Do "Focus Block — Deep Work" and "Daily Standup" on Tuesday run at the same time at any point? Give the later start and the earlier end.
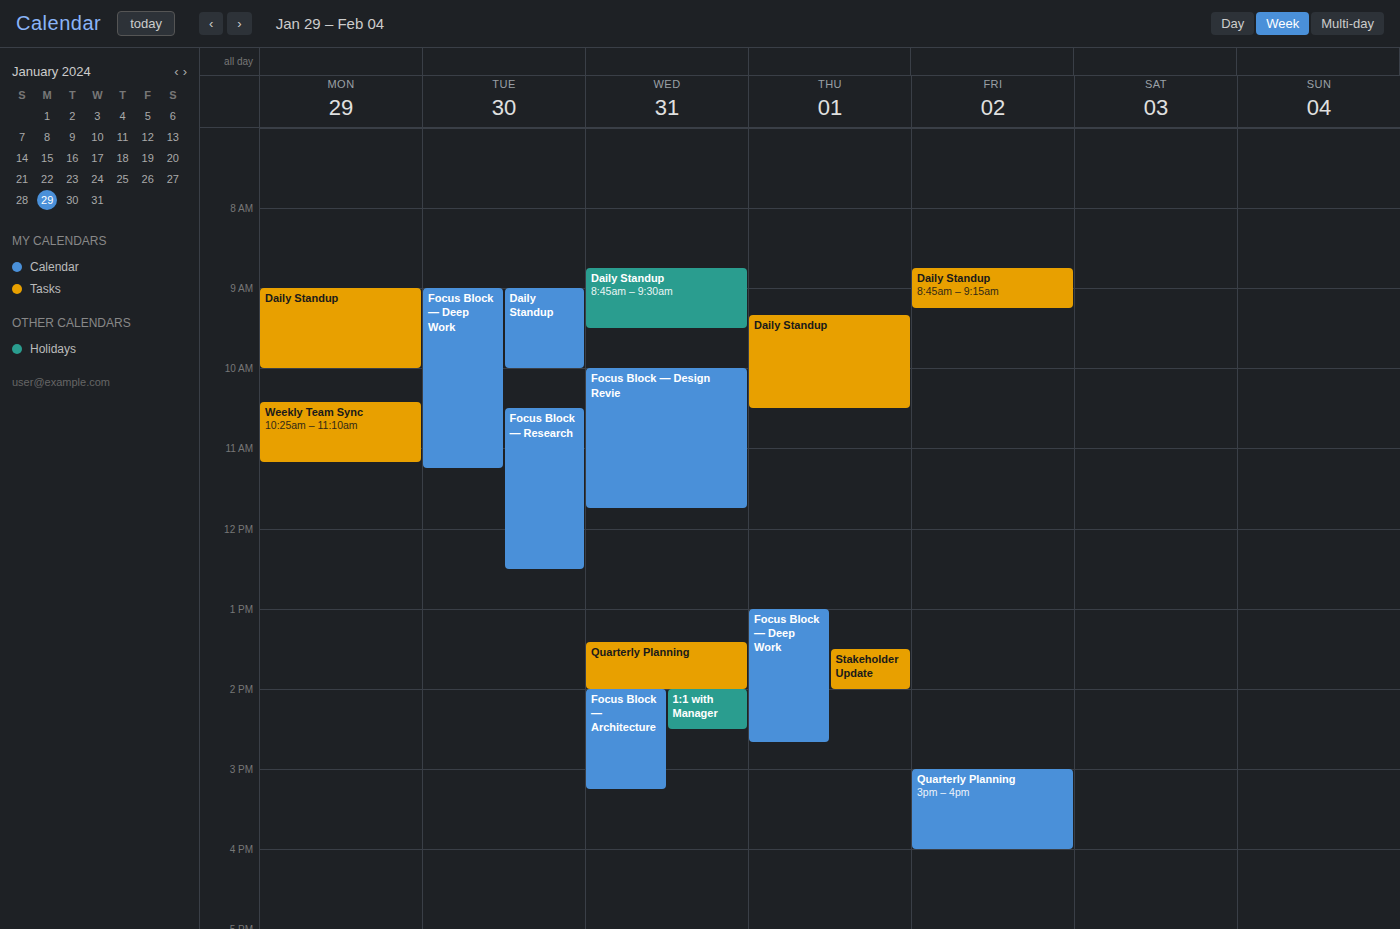
"Daily Standup" runs 9:00 AM to 10:00 AM, inside "Focus Block — Deep Work" -- they overlap.